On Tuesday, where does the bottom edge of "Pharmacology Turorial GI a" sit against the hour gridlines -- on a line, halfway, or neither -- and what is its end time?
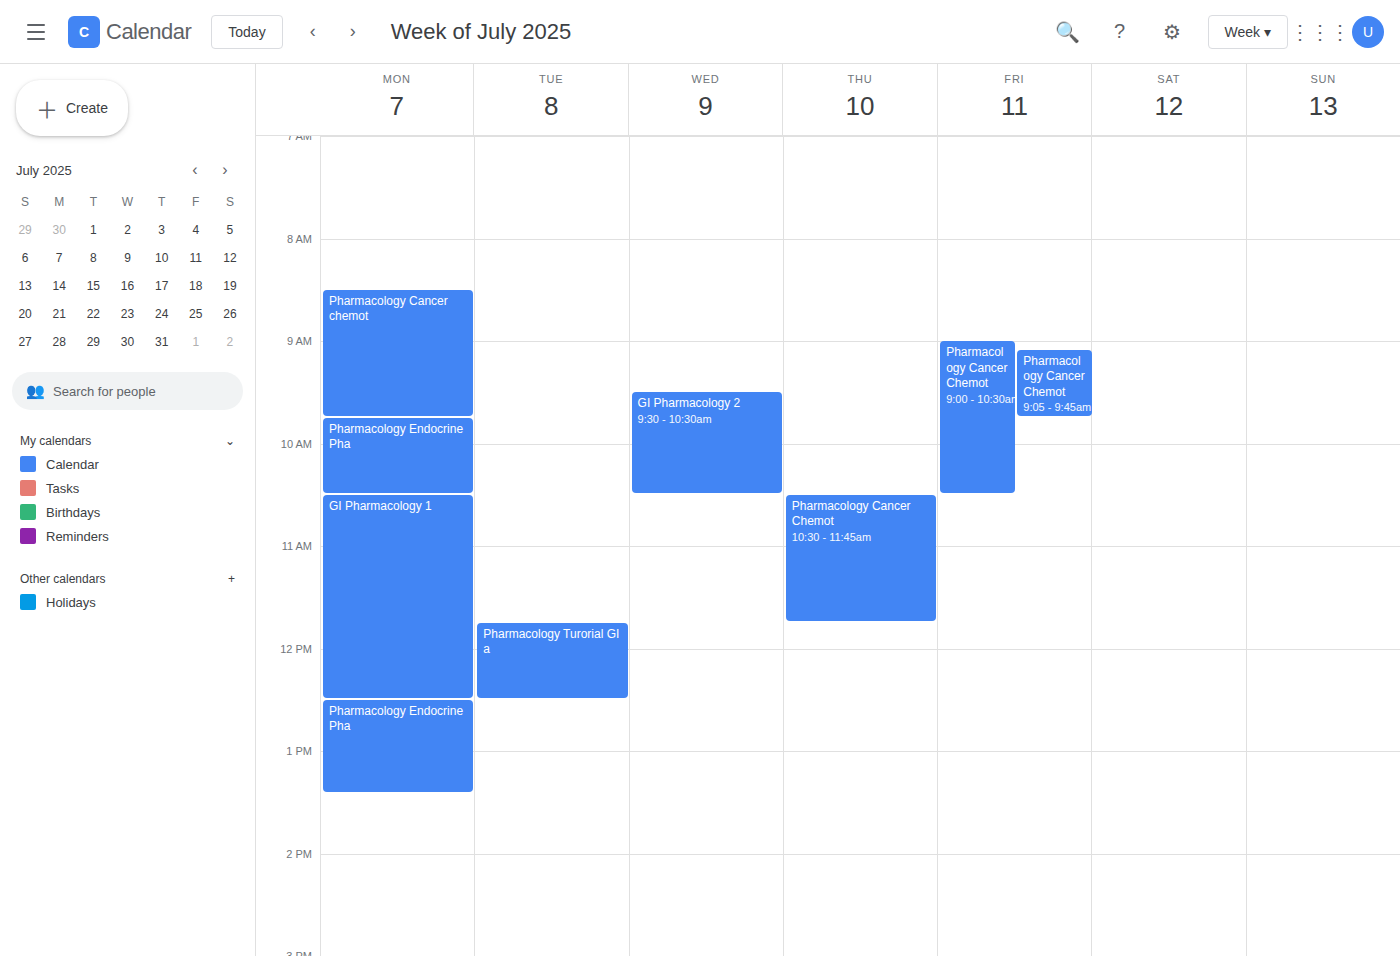
12:30 PM -- halfway between the 12 PM and 1 PM lines.